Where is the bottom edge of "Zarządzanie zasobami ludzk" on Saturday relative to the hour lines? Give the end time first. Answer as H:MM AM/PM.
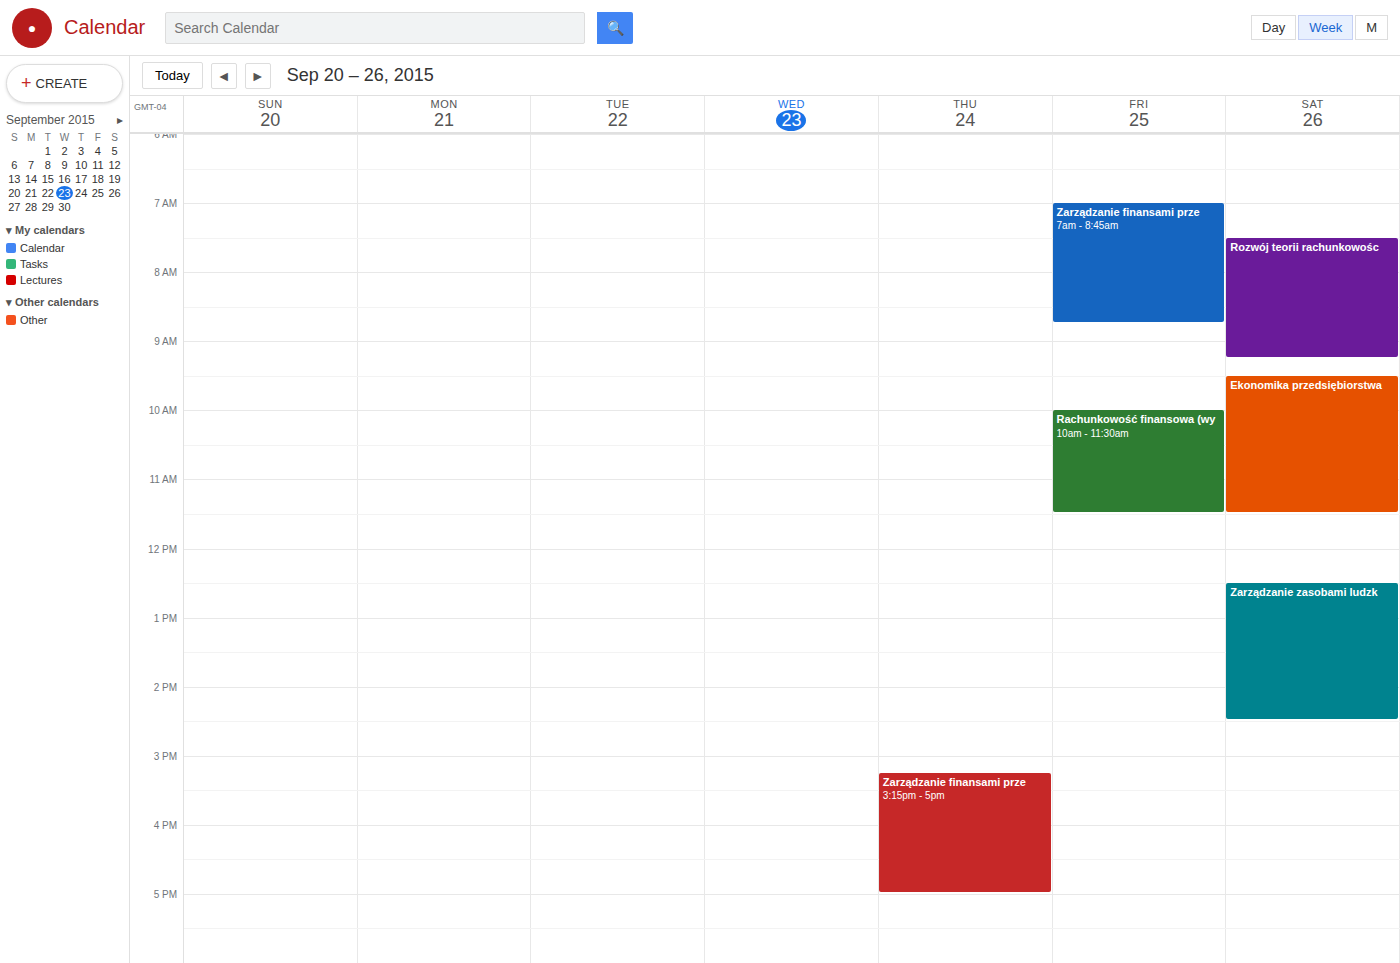
2:30 PM -- halfway between the 2 PM and 3 PM lines.